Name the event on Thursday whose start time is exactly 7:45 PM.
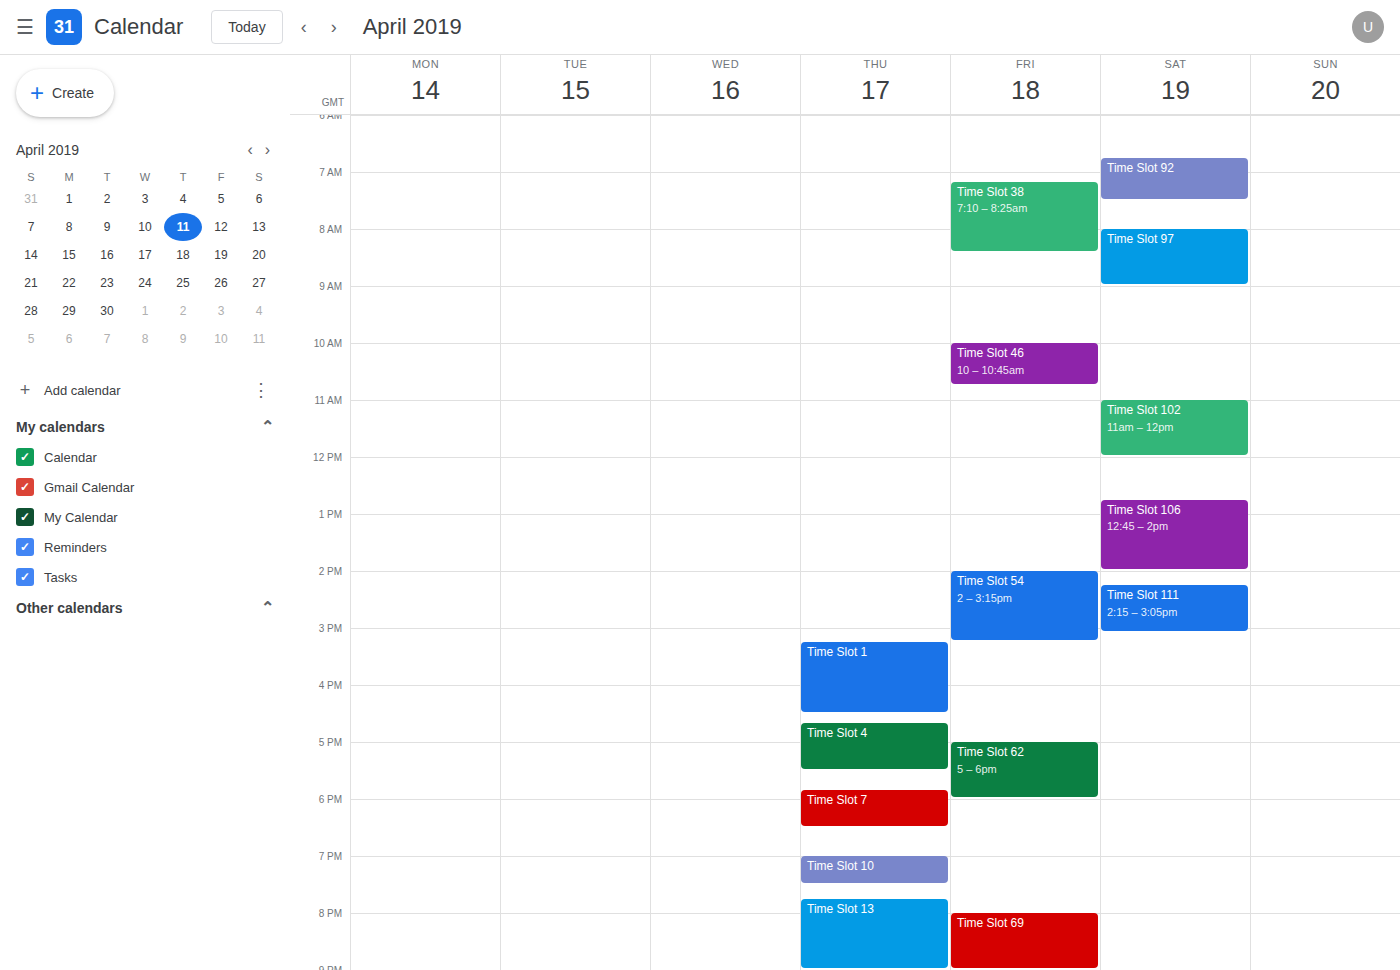
"Time Slot 13"